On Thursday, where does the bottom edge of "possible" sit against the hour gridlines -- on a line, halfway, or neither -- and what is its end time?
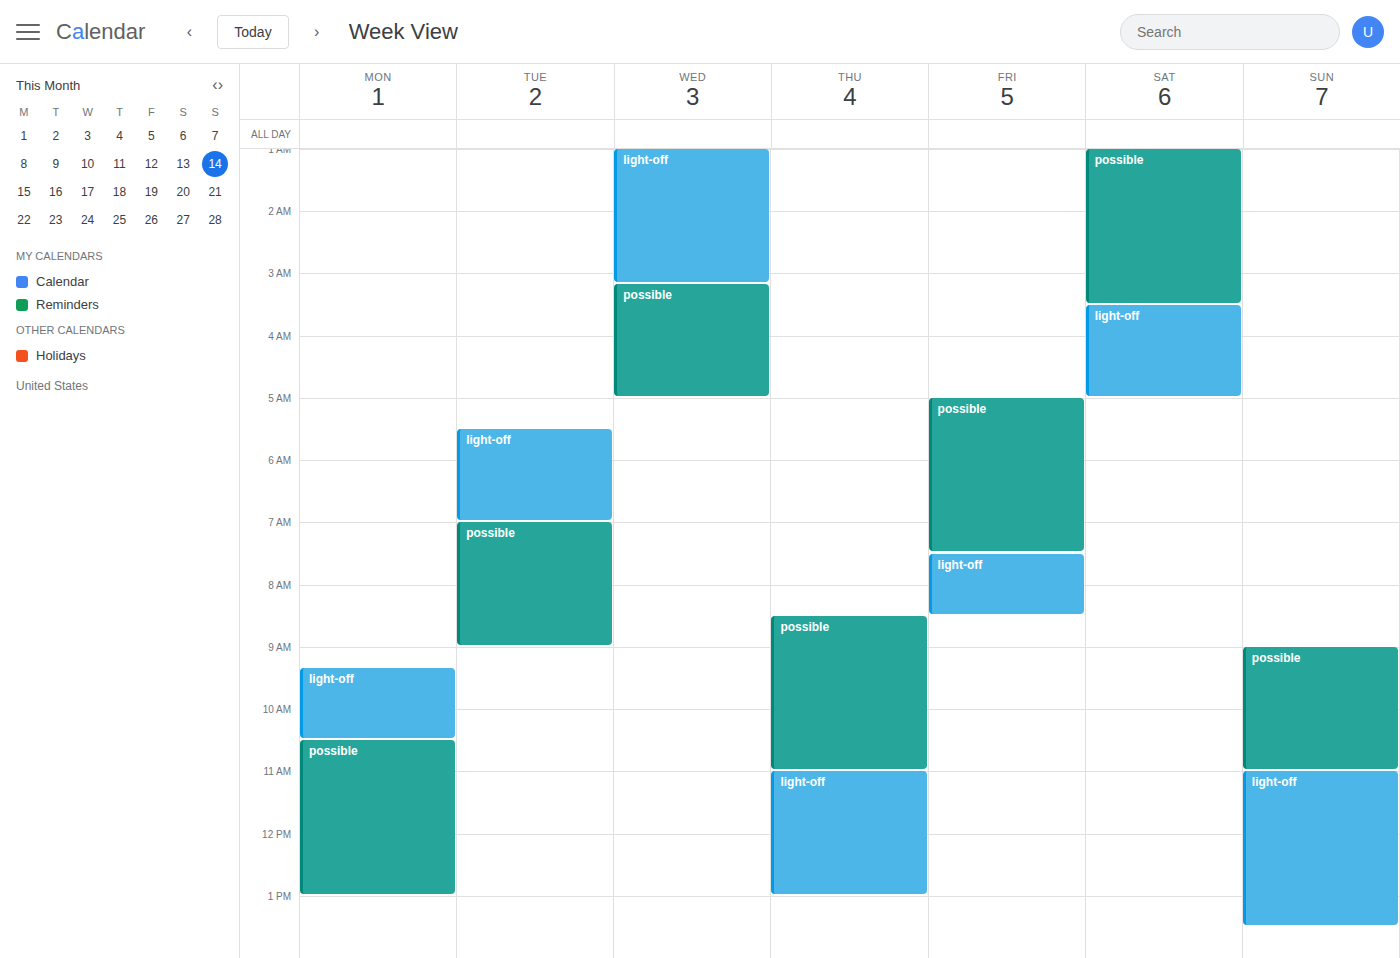
11:00 AM -- exactly on the 11 AM line.